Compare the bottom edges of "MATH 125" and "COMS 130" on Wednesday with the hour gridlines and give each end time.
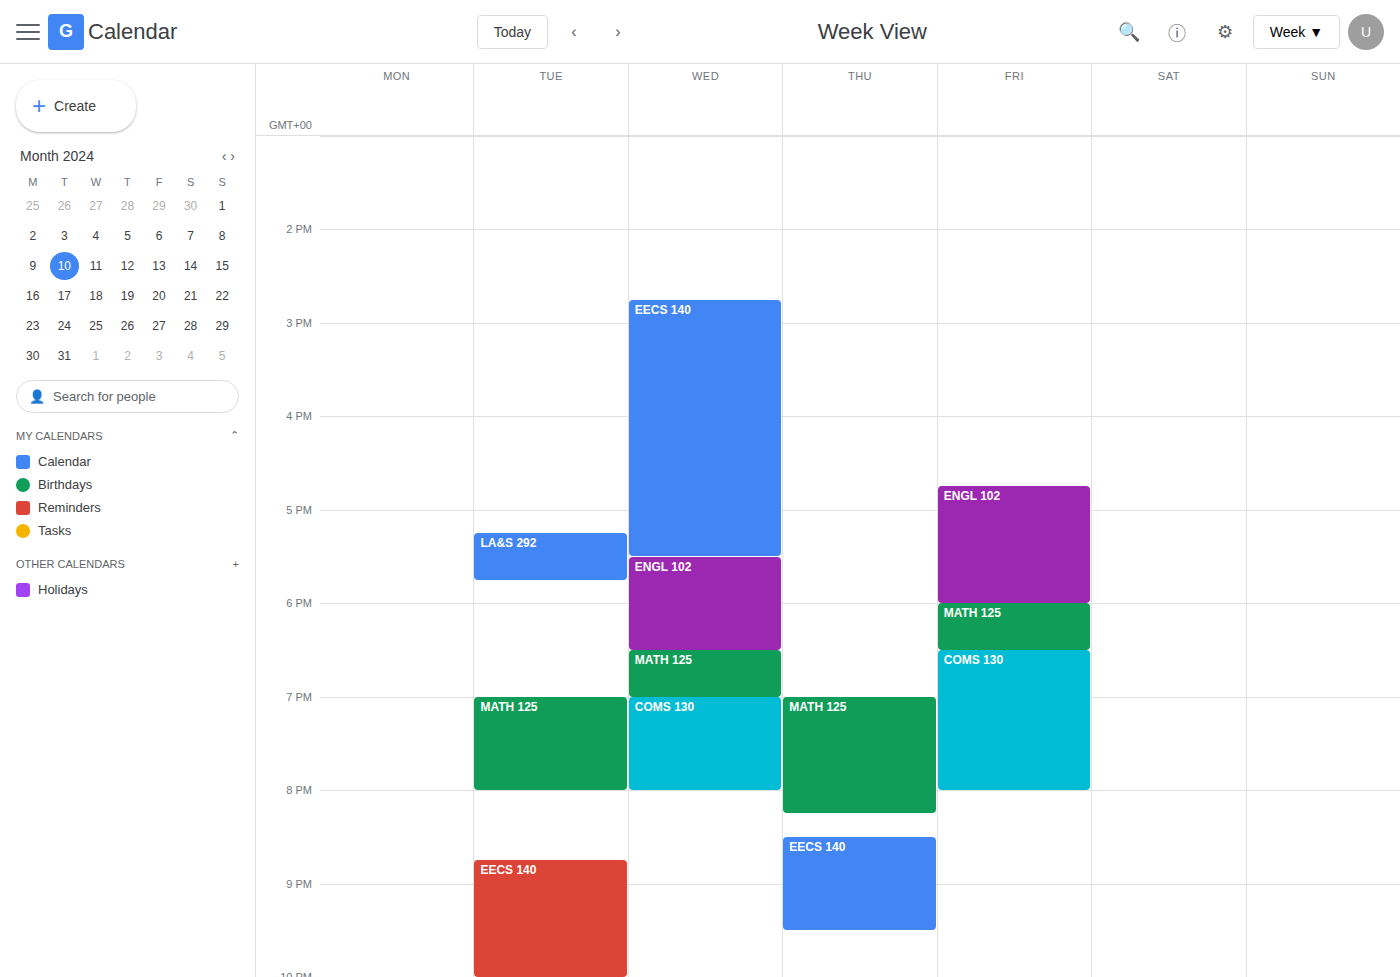
"MATH 125": 7:00 PM, exactly on the 7 PM line. "COMS 130": 8:00 PM, exactly on the 8 PM line.